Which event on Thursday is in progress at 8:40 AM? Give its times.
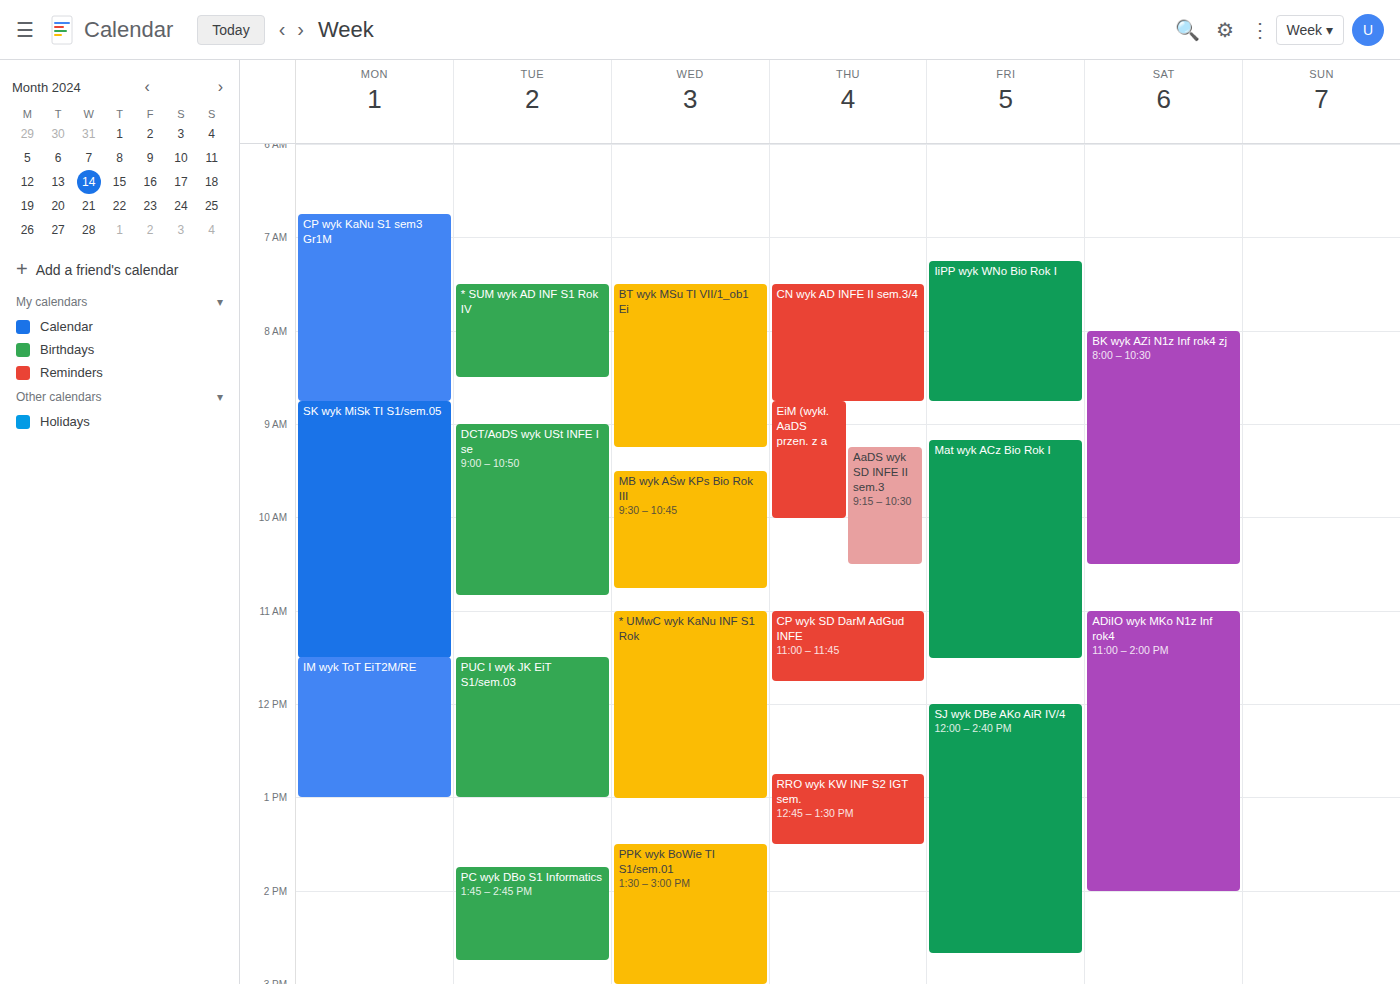
"CN wyk AD INFE II sem.3/4", 7:30 AM to 8:45 AM